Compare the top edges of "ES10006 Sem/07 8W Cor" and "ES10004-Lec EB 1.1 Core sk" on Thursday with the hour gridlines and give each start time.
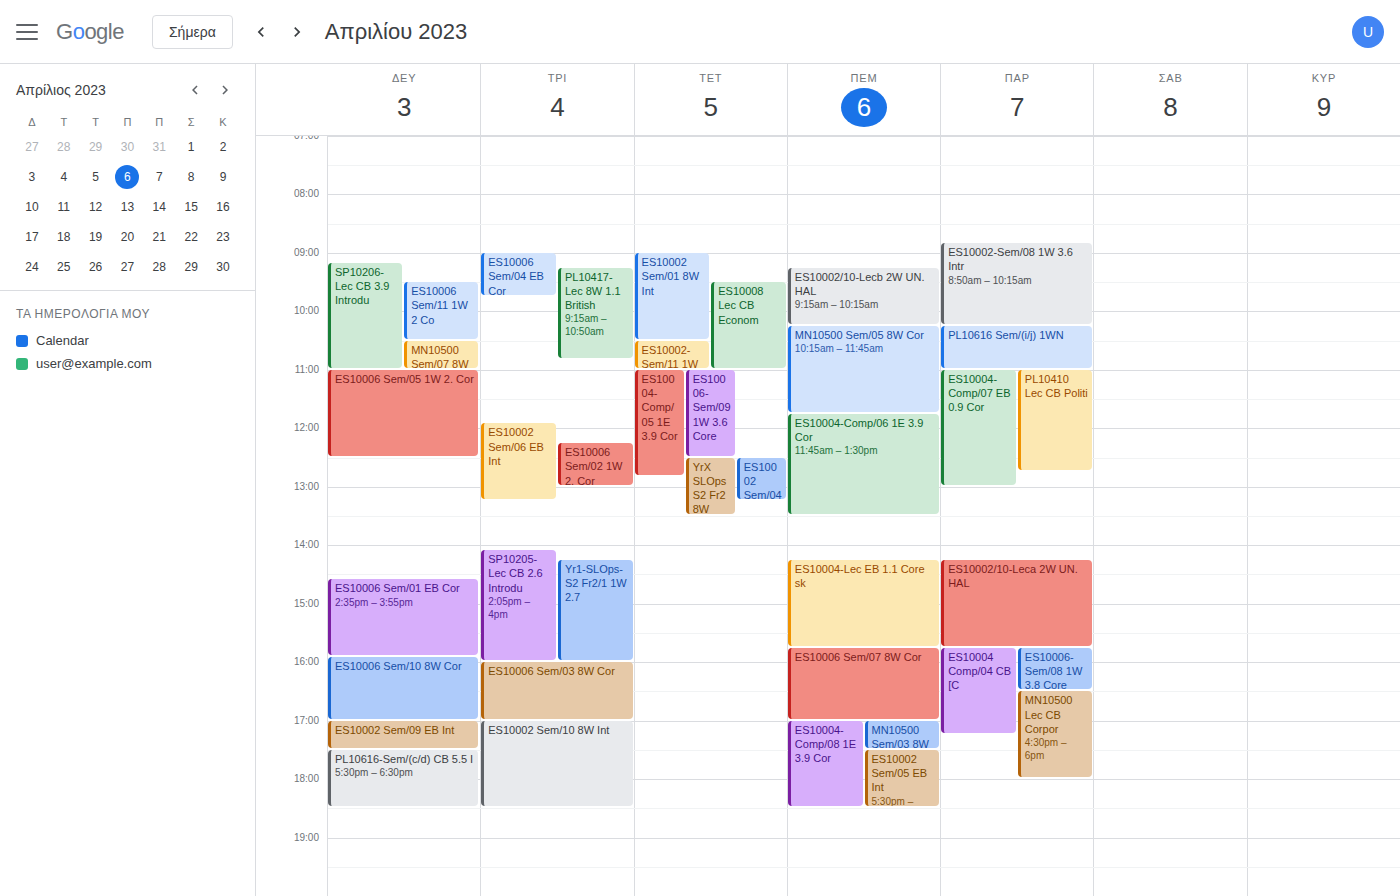
"ES10006 Sem/07 8W Cor": 3:45 PM, neither: three quarters of the way from the 3 PM line to the 4 PM line. "ES10004-Lec EB 1.1 Core sk": 2:15 PM, neither: a quarter of the way from the 2 PM line to the 3 PM line.